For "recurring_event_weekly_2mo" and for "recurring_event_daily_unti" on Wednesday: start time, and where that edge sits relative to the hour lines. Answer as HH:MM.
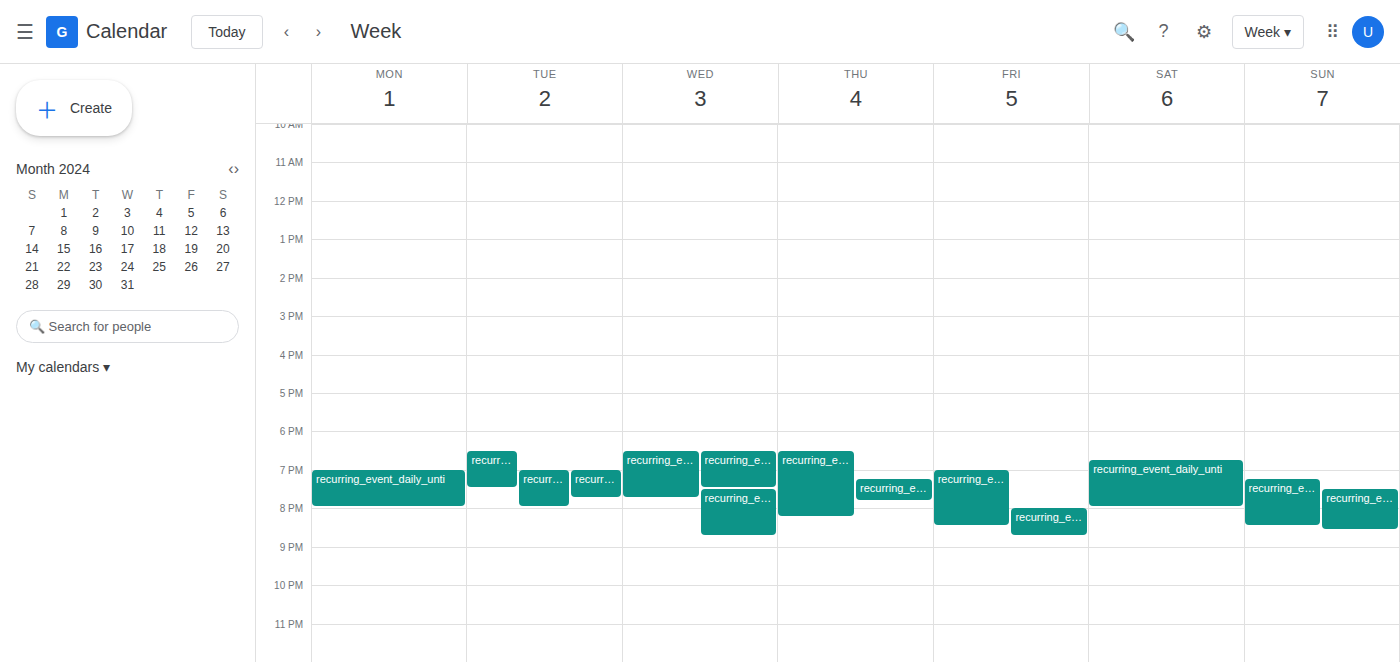
"recurring_event_weekly_2mo": 18:30, halfway between the 18:00 and 19:00 lines. "recurring_event_daily_unti": 19:30, halfway between the 19:00 and 20:00 lines.